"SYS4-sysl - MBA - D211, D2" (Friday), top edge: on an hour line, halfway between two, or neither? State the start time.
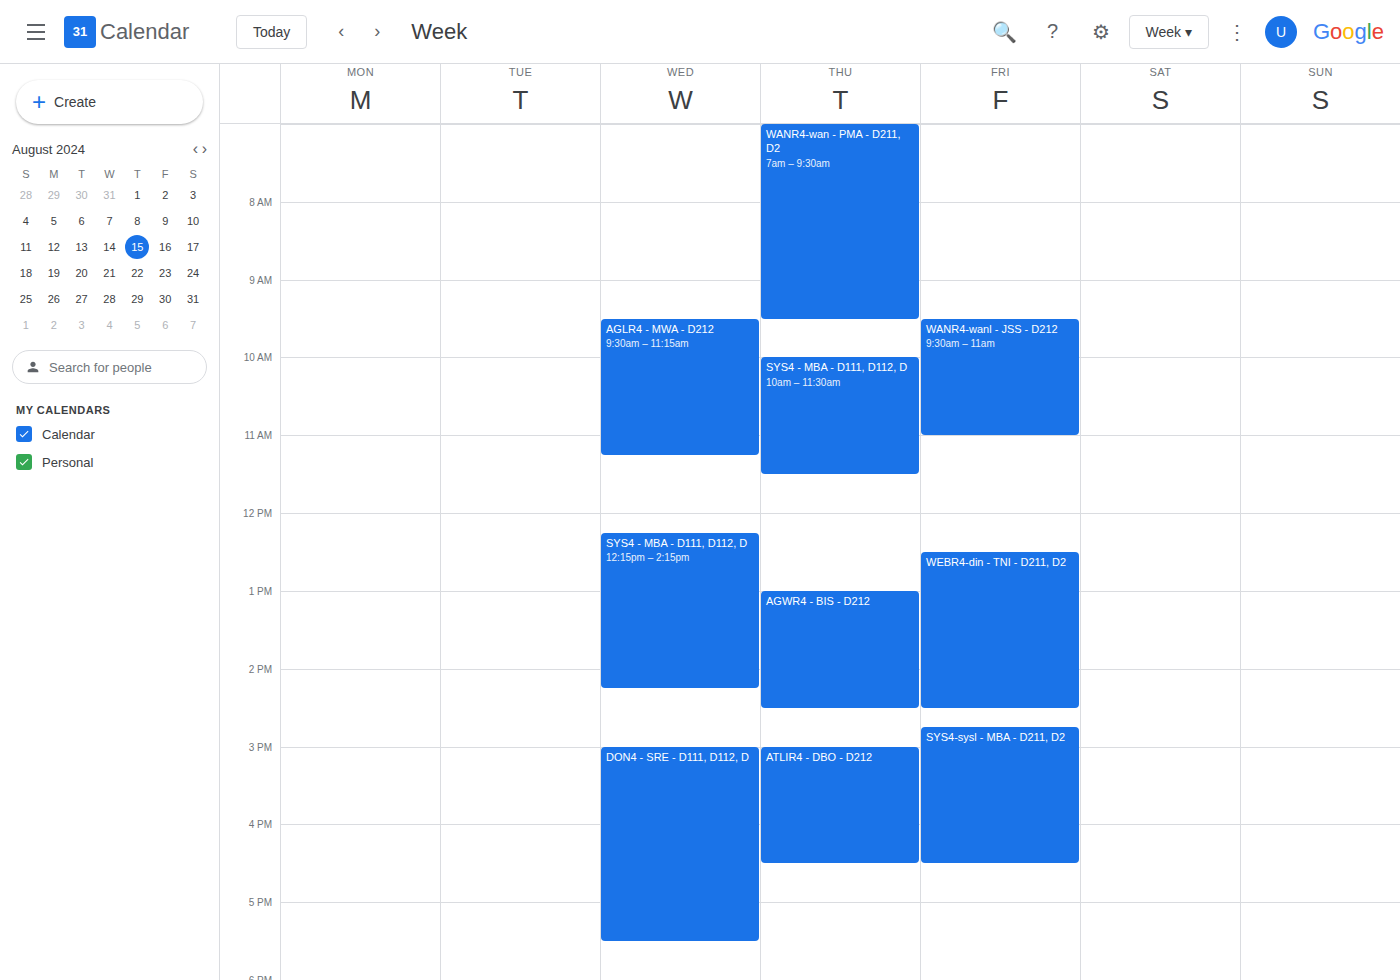
2:45 PM -- neither: three quarters of the way from the 2 PM line to the 3 PM line.